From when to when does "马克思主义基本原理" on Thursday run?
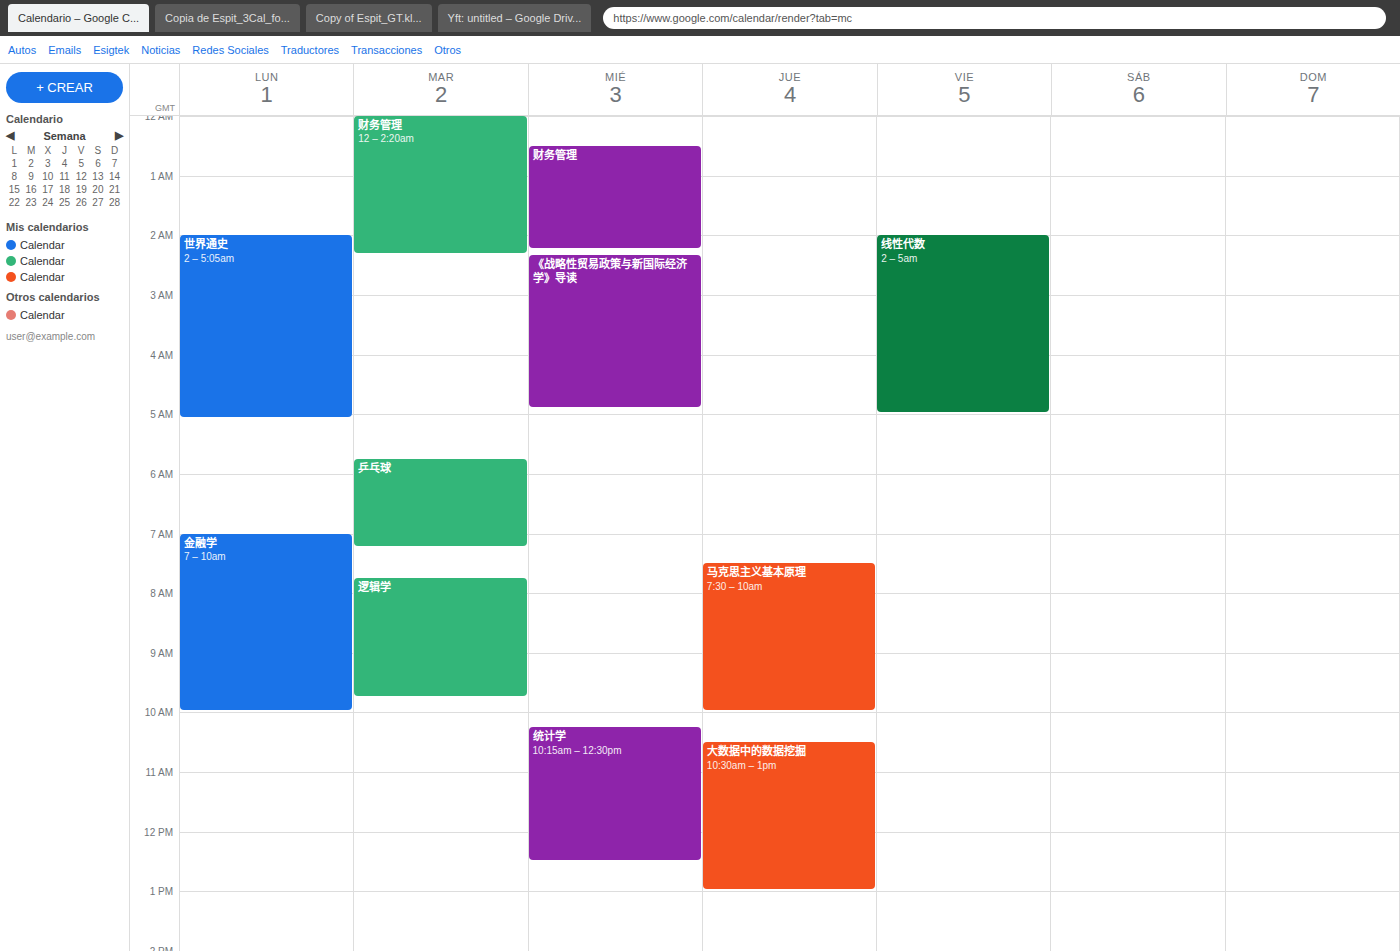
7:30 AM to 10:00 AM